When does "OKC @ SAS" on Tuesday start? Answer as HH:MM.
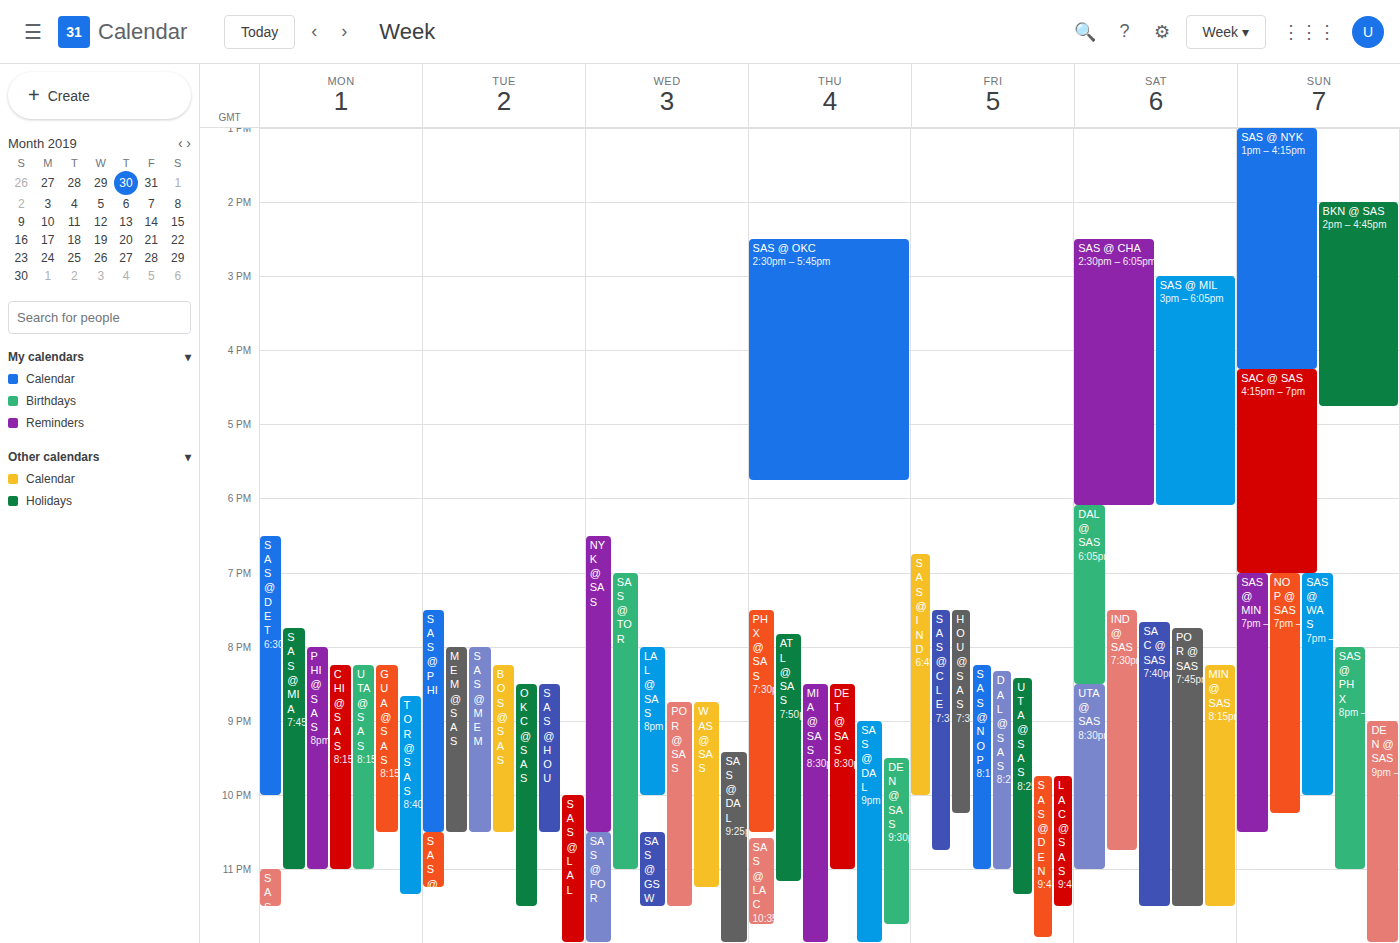
20:30